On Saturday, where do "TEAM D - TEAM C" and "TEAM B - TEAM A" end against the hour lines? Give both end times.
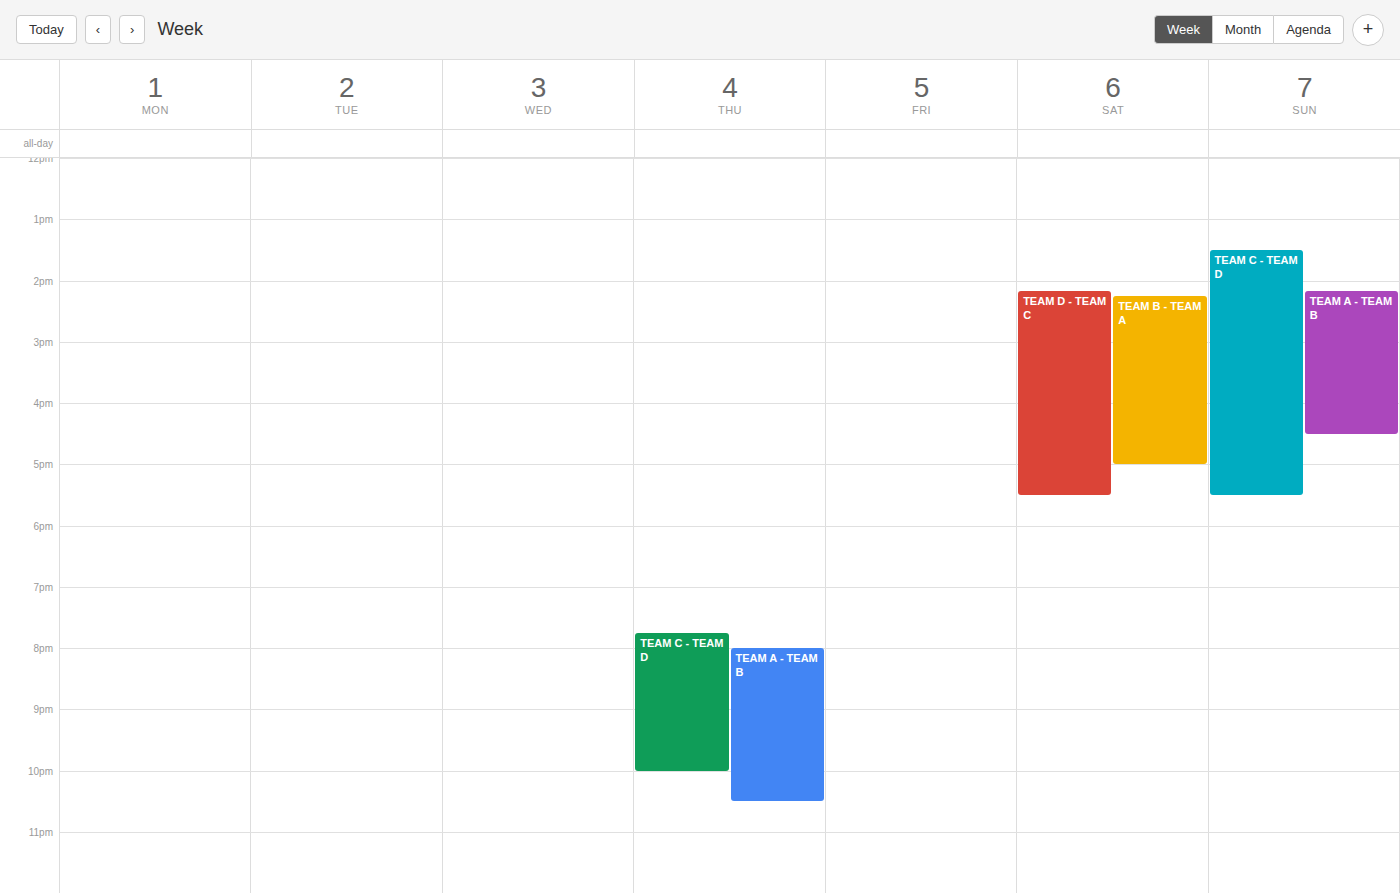
"TEAM D - TEAM C": 5:30 PM, halfway between the 5 PM and 6 PM lines. "TEAM B - TEAM A": 5:00 PM, exactly on the 5 PM line.